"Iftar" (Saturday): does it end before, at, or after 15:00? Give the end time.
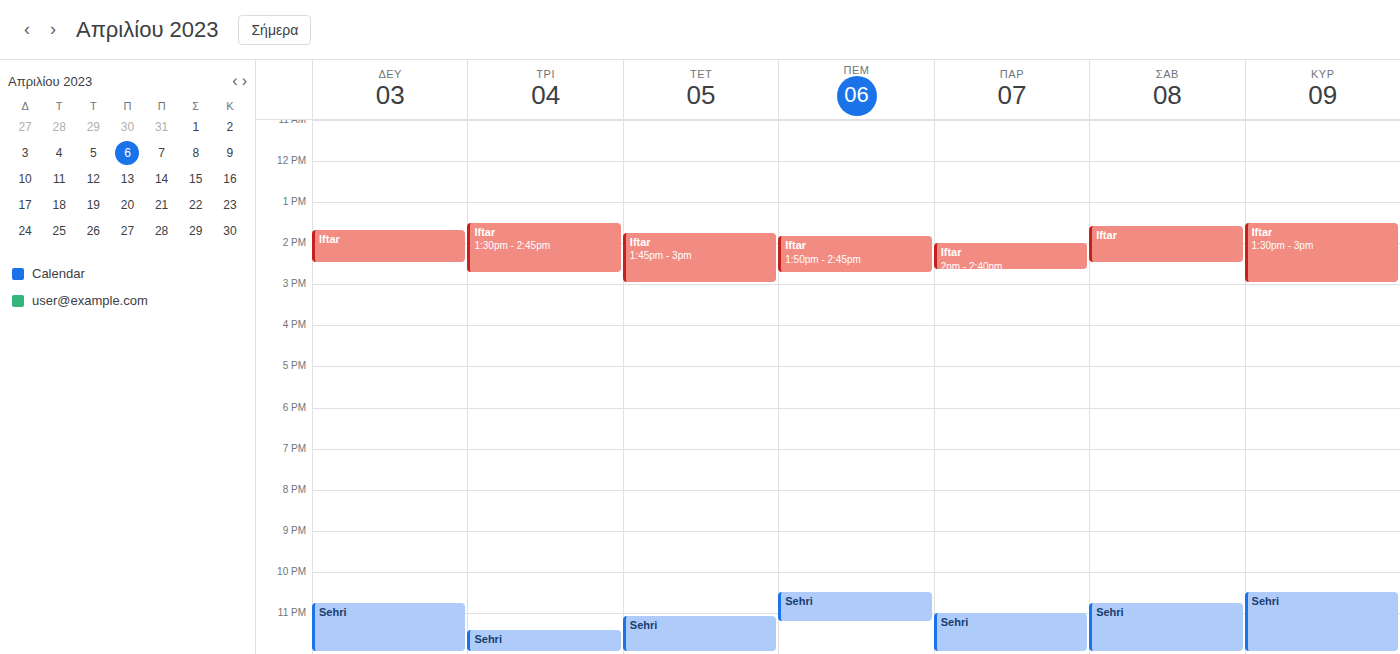
14:30 -- before 15:00, 30 minutes above the 15:00 line.